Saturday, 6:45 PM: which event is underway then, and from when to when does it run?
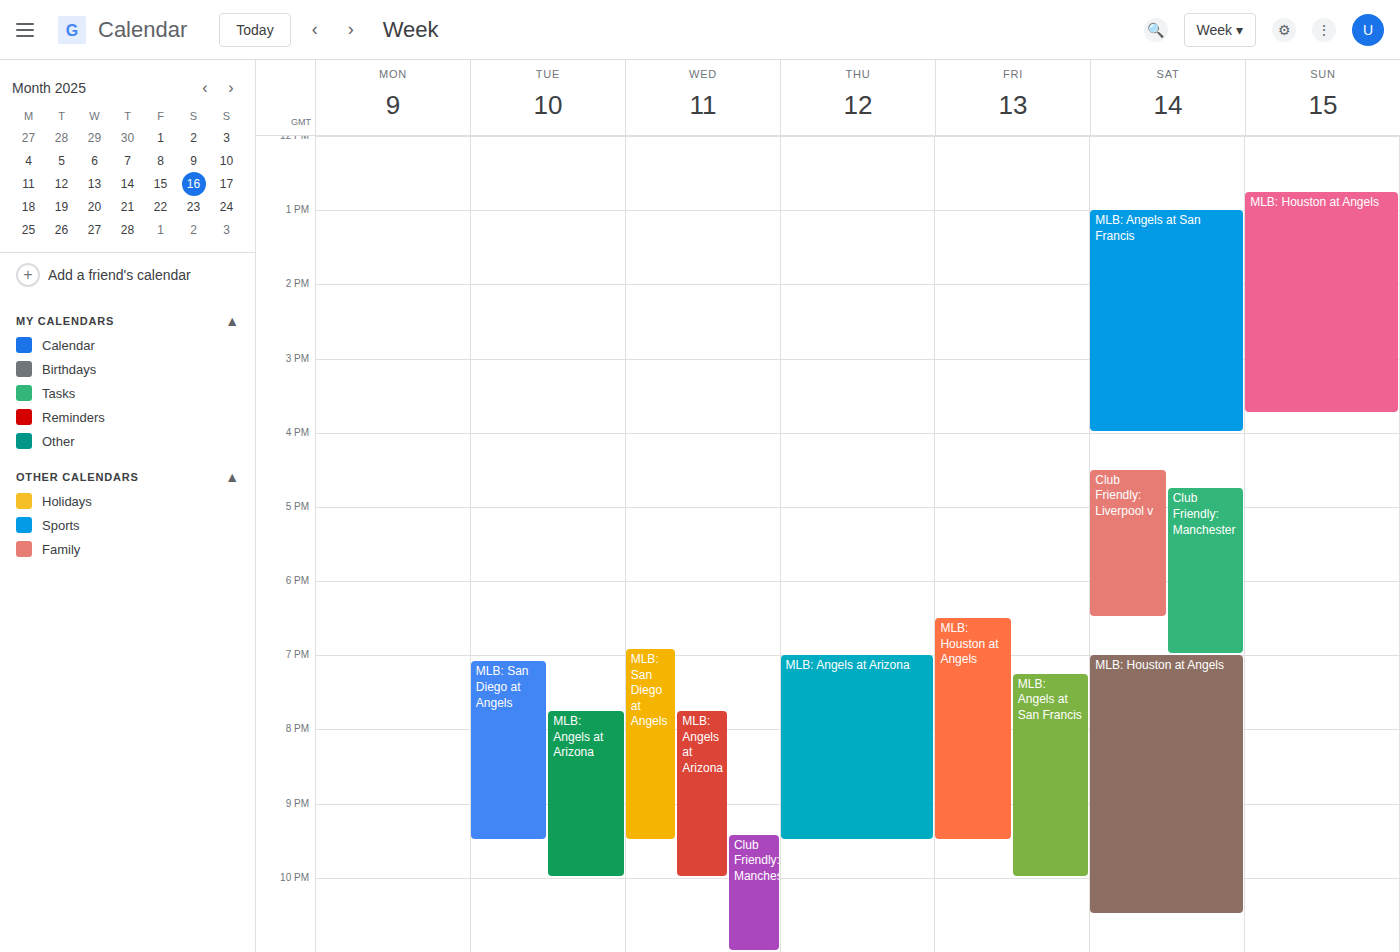
"Club Friendly: Manchester", 4:45 PM to 7:00 PM